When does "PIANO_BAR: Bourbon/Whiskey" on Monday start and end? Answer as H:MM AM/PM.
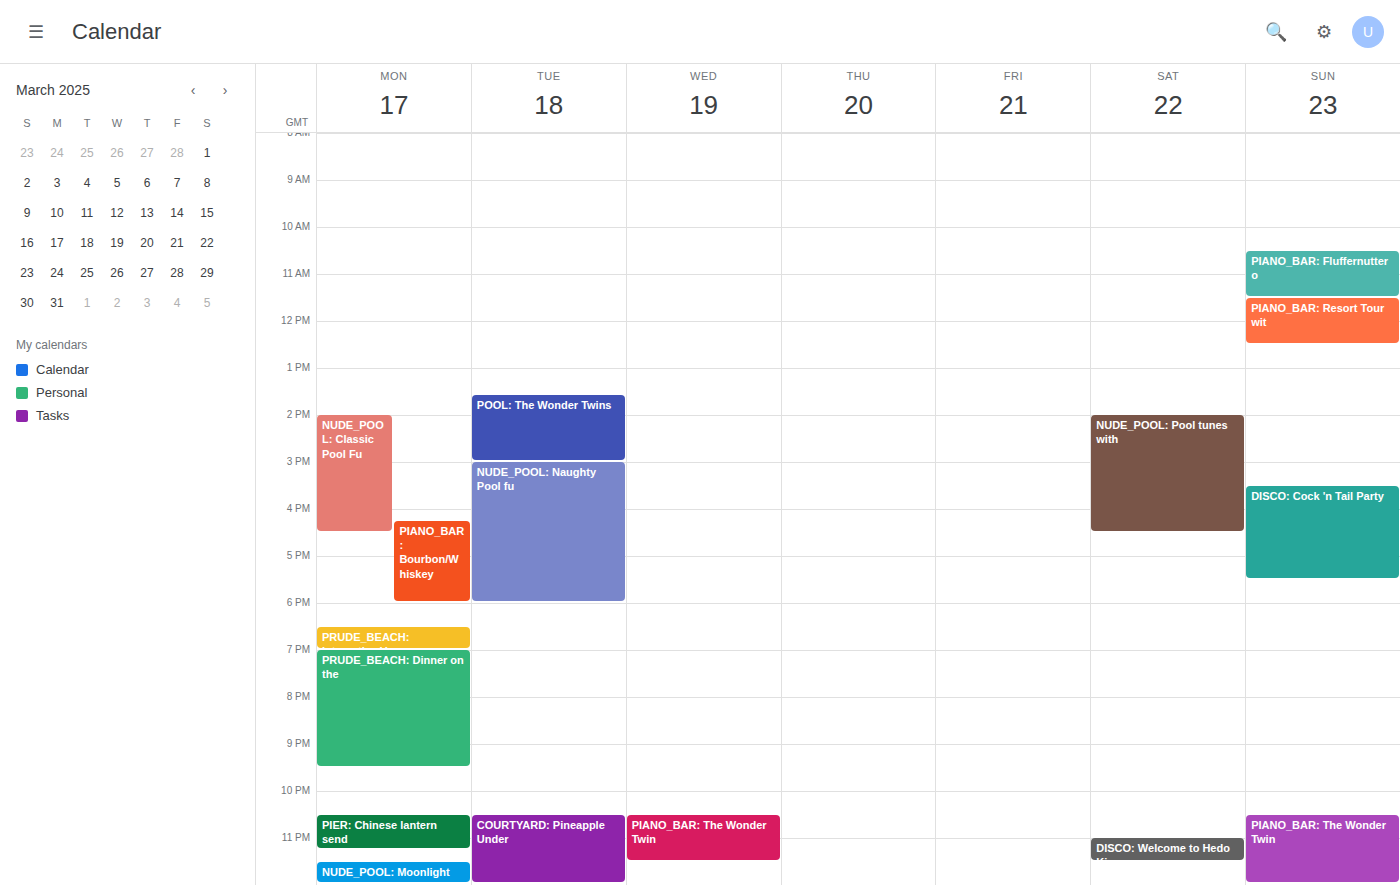
4:15 PM to 6:00 PM